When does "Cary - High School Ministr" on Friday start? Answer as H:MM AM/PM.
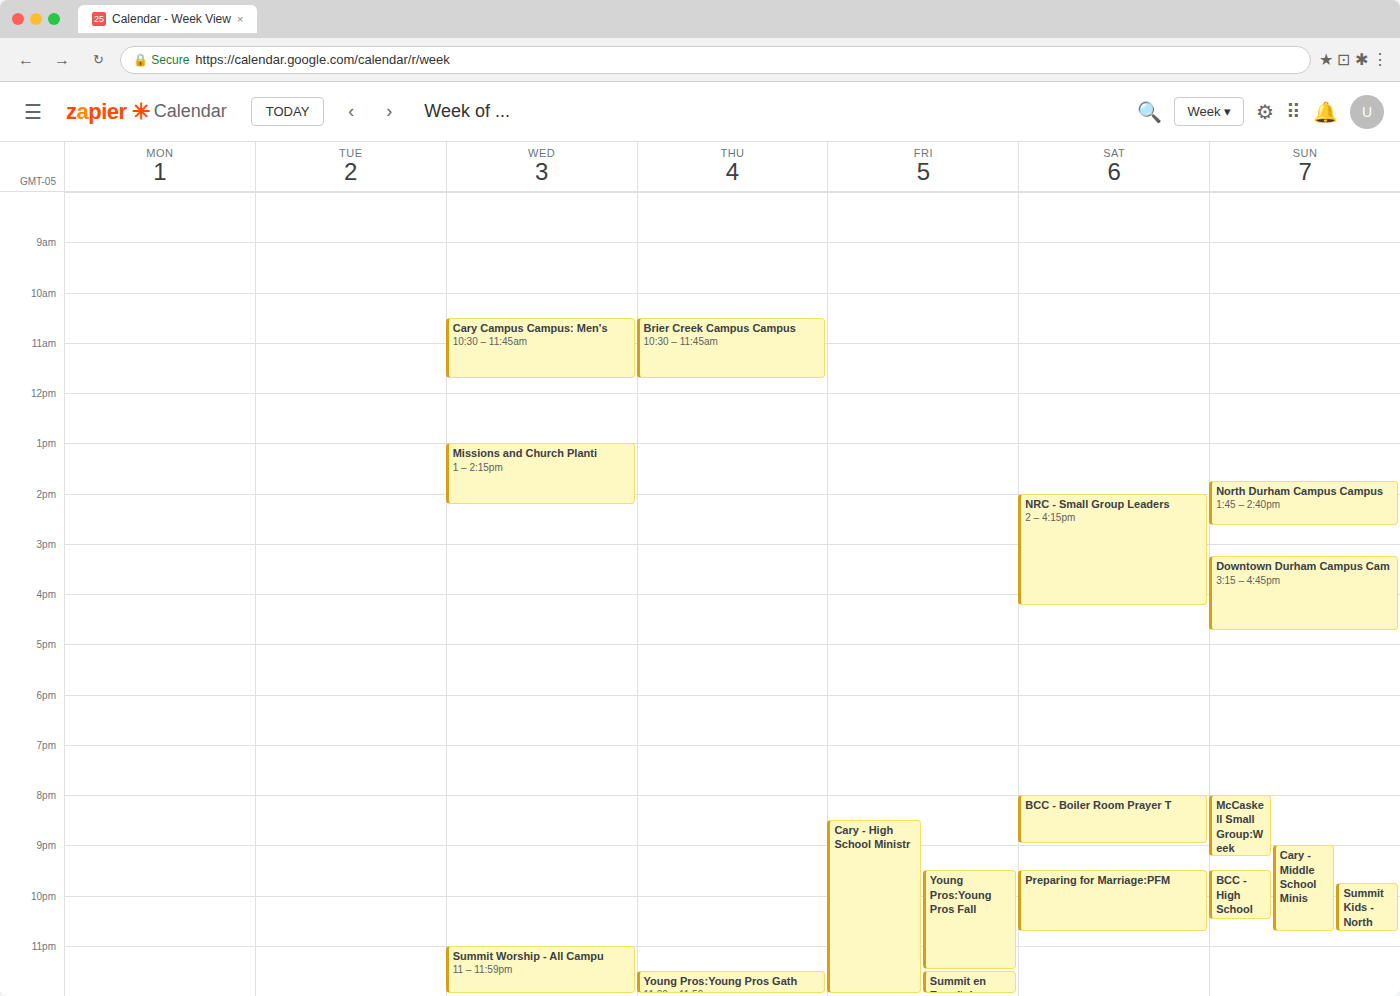
8:30 PM